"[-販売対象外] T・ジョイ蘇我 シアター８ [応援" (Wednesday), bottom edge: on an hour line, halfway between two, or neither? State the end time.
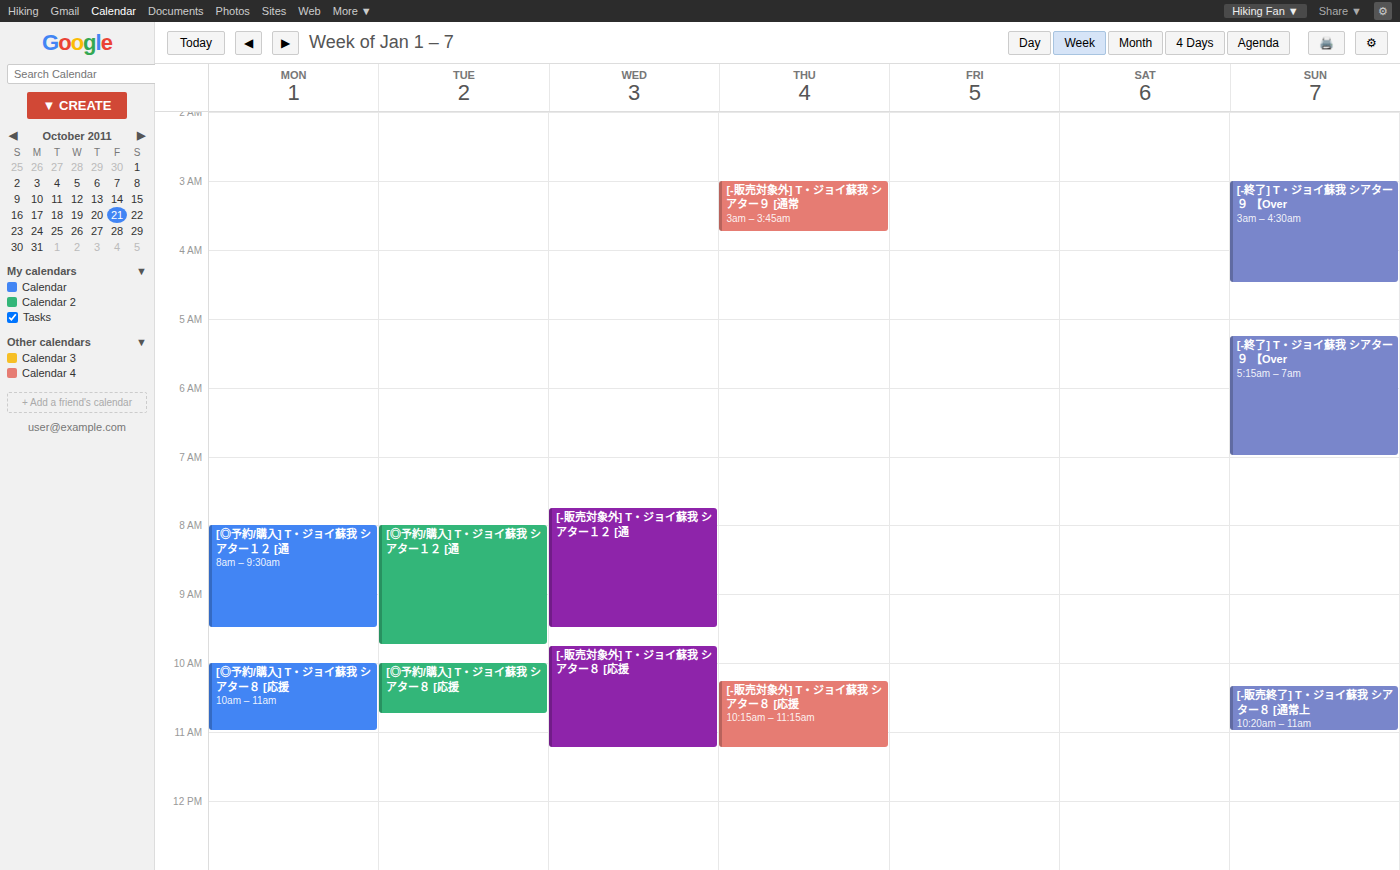
11:15 AM -- neither: a quarter of the way from the 11 AM line to the 12 PM line.